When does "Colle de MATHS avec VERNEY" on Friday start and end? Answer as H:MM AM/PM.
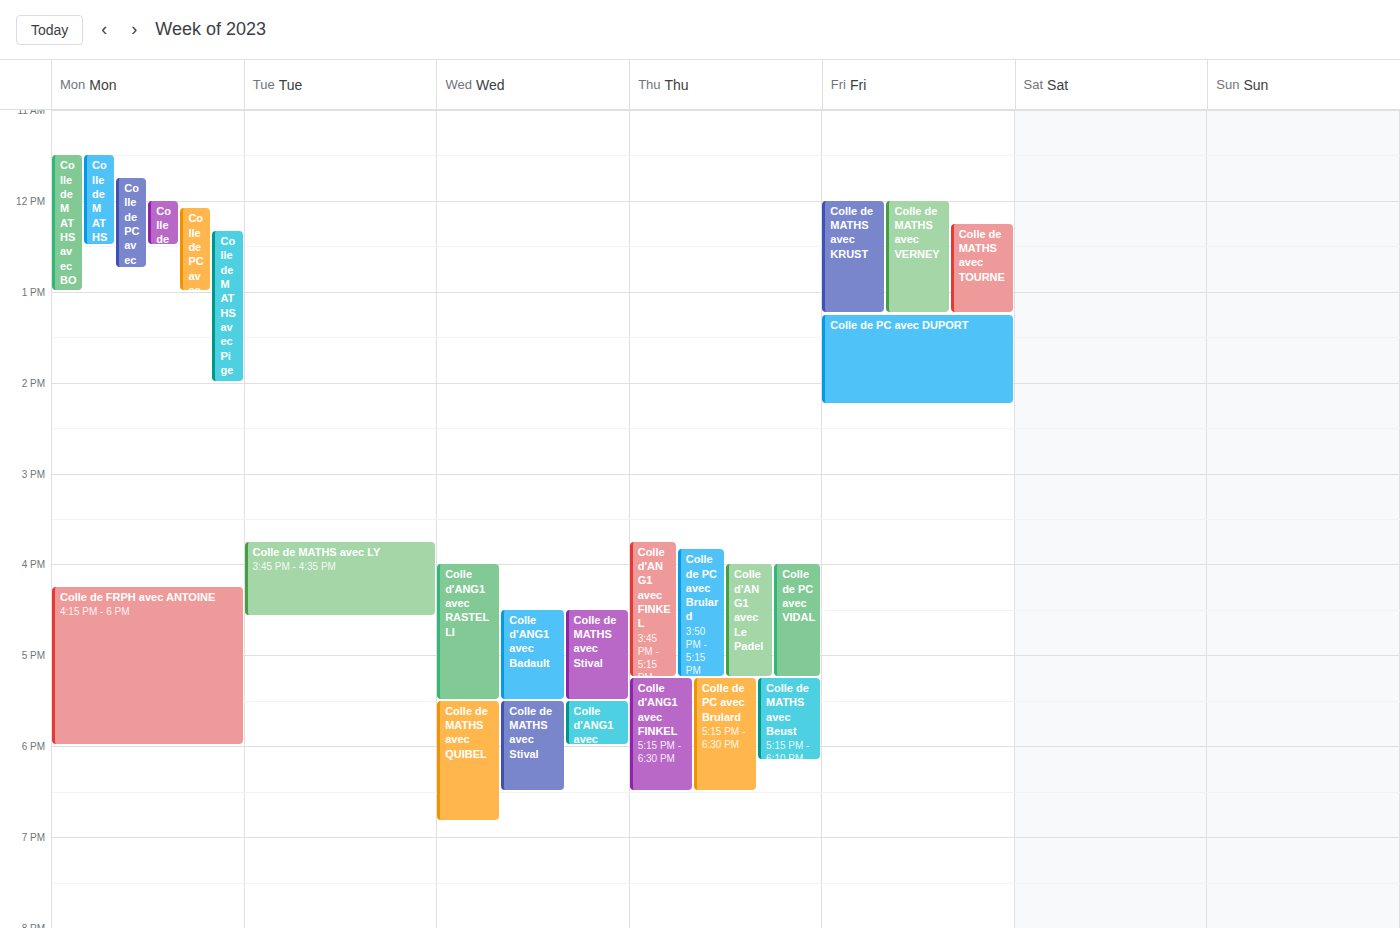
12:00 PM to 1:15 PM